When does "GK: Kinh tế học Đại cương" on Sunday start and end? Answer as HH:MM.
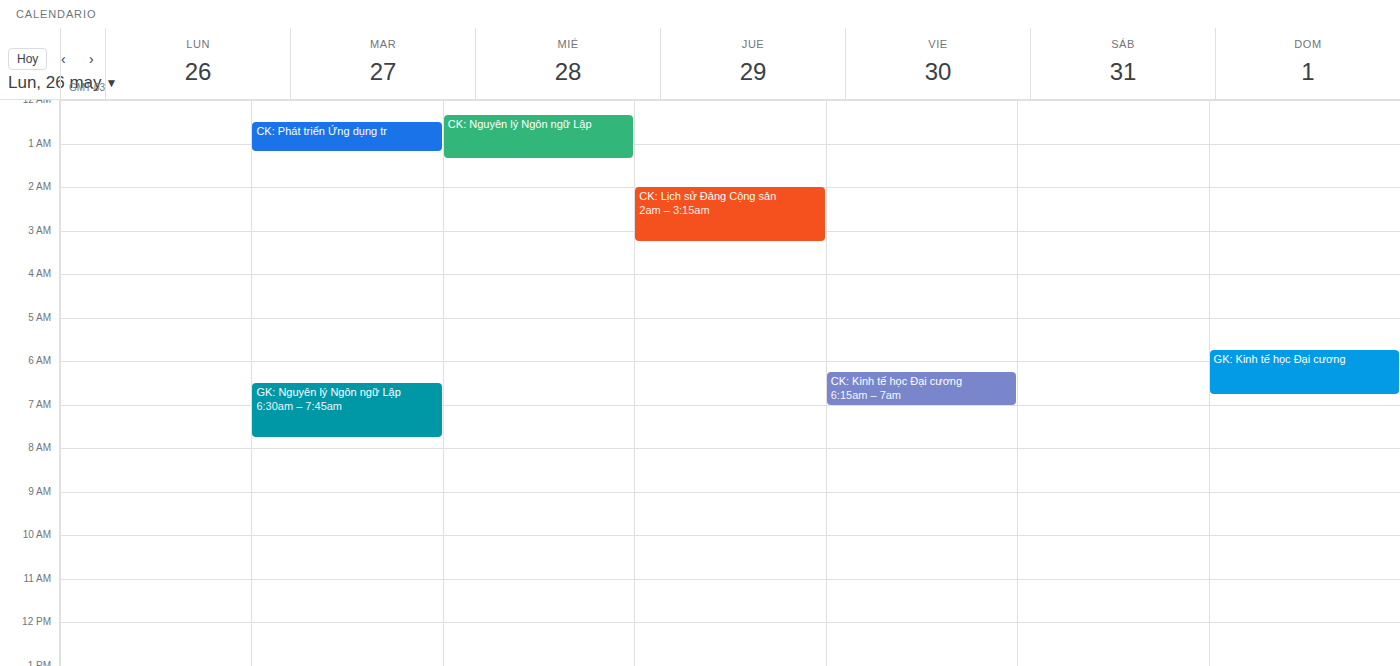
05:45 to 06:45